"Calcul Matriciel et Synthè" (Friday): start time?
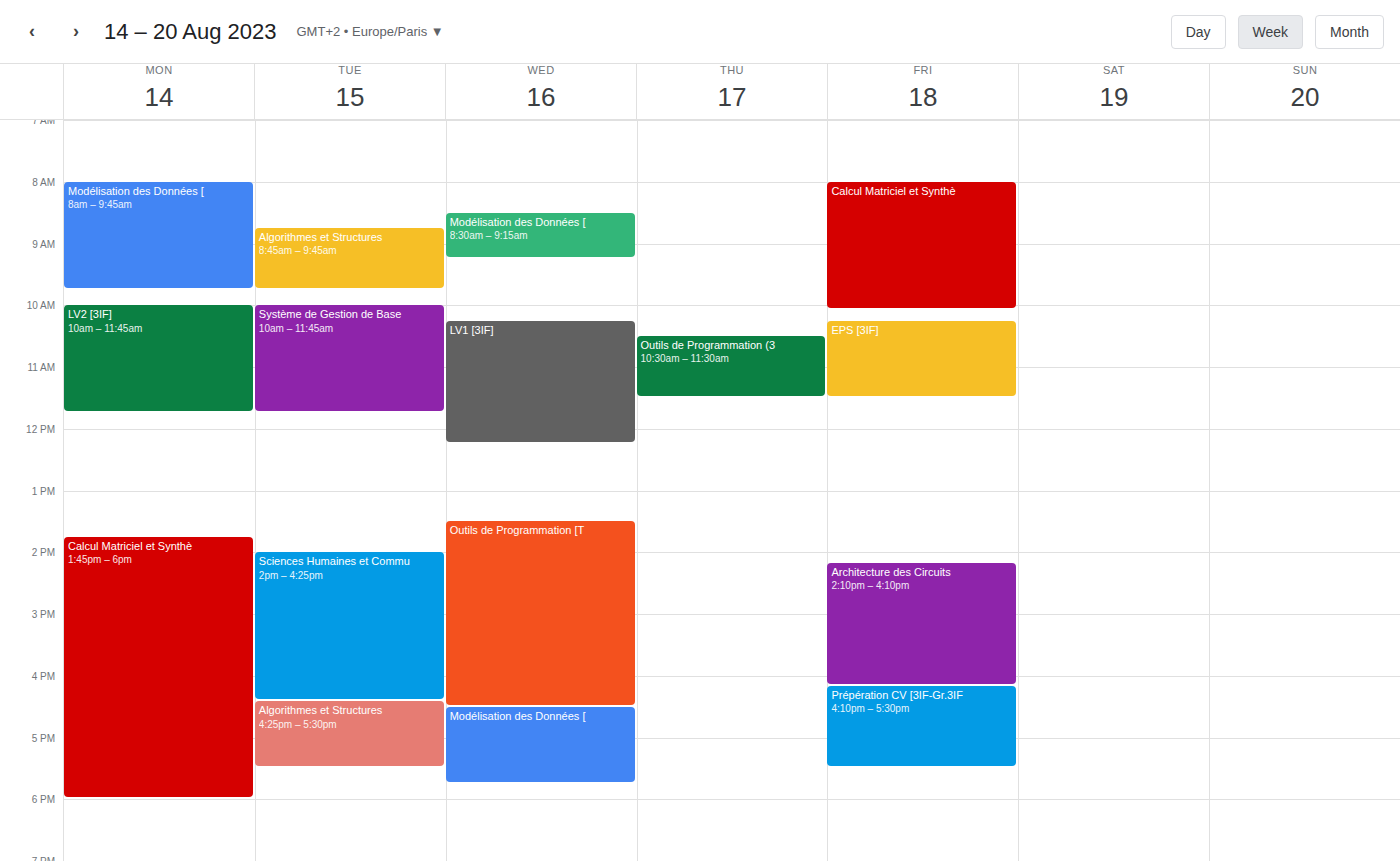
8:00 AM